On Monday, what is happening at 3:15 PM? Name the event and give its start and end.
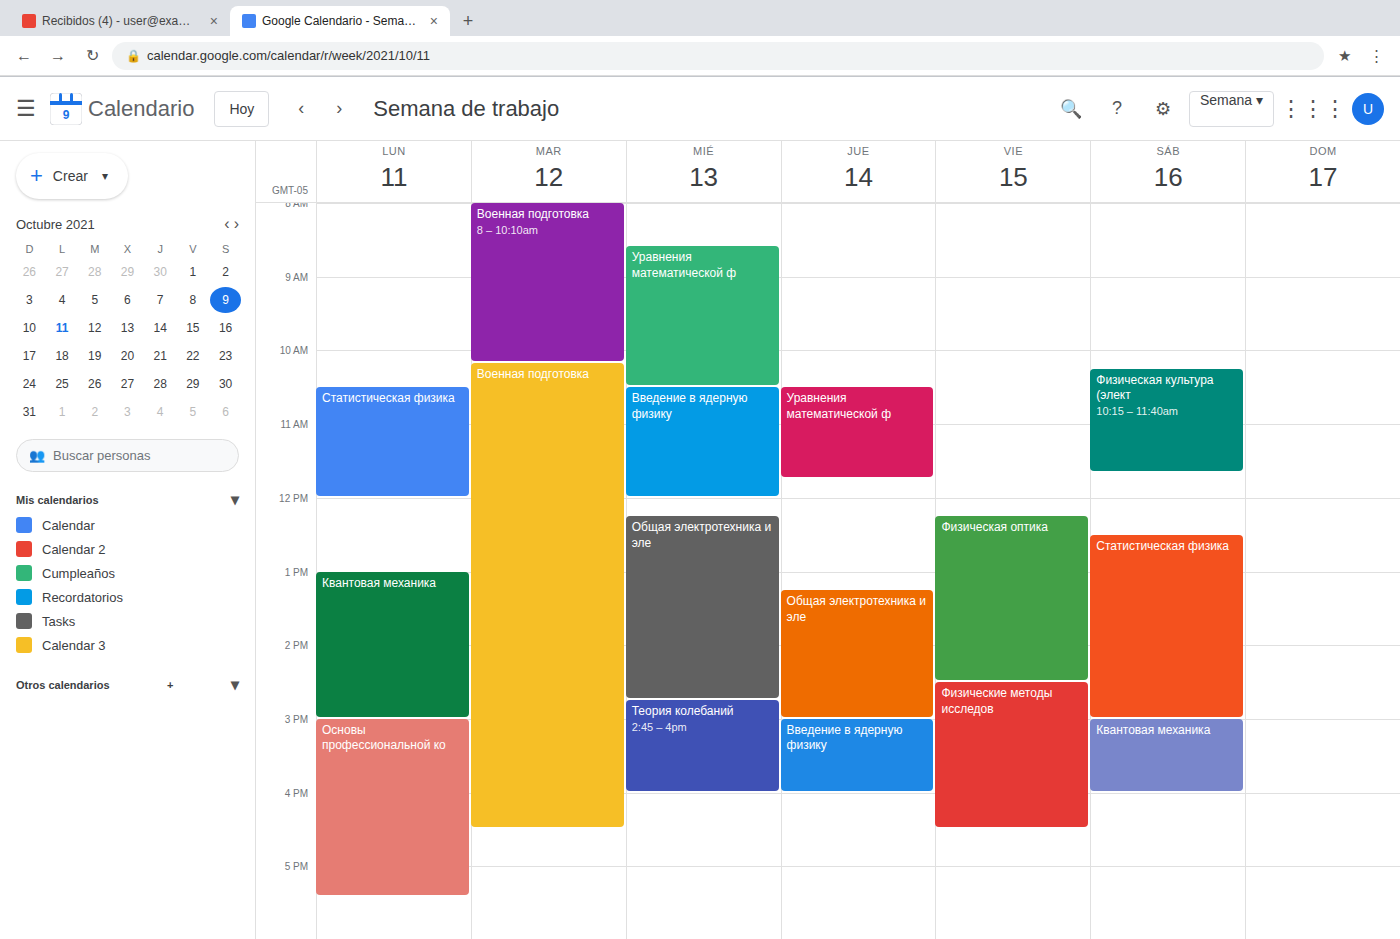
"Основы профессиональной ко", 3:00 PM to 5:25 PM